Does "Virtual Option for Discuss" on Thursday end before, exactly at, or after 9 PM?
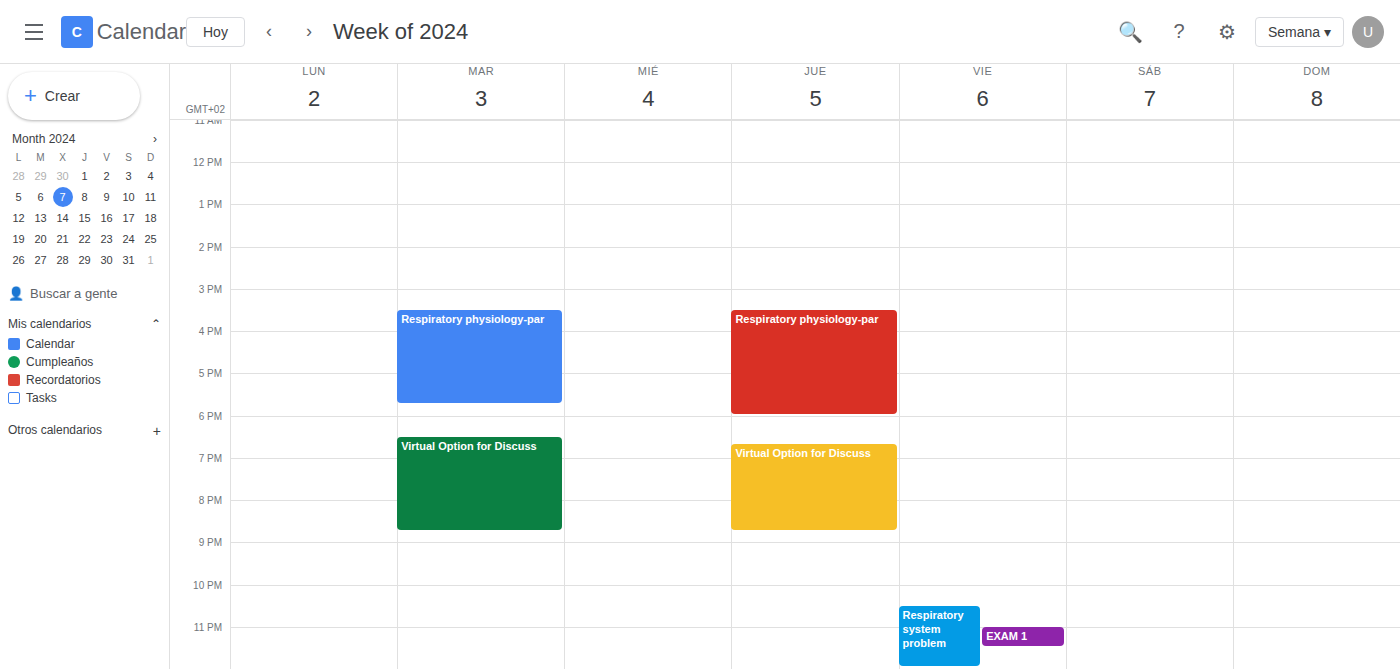
8:45 PM -- before 9 PM, 15 minutes above the 9 PM line.